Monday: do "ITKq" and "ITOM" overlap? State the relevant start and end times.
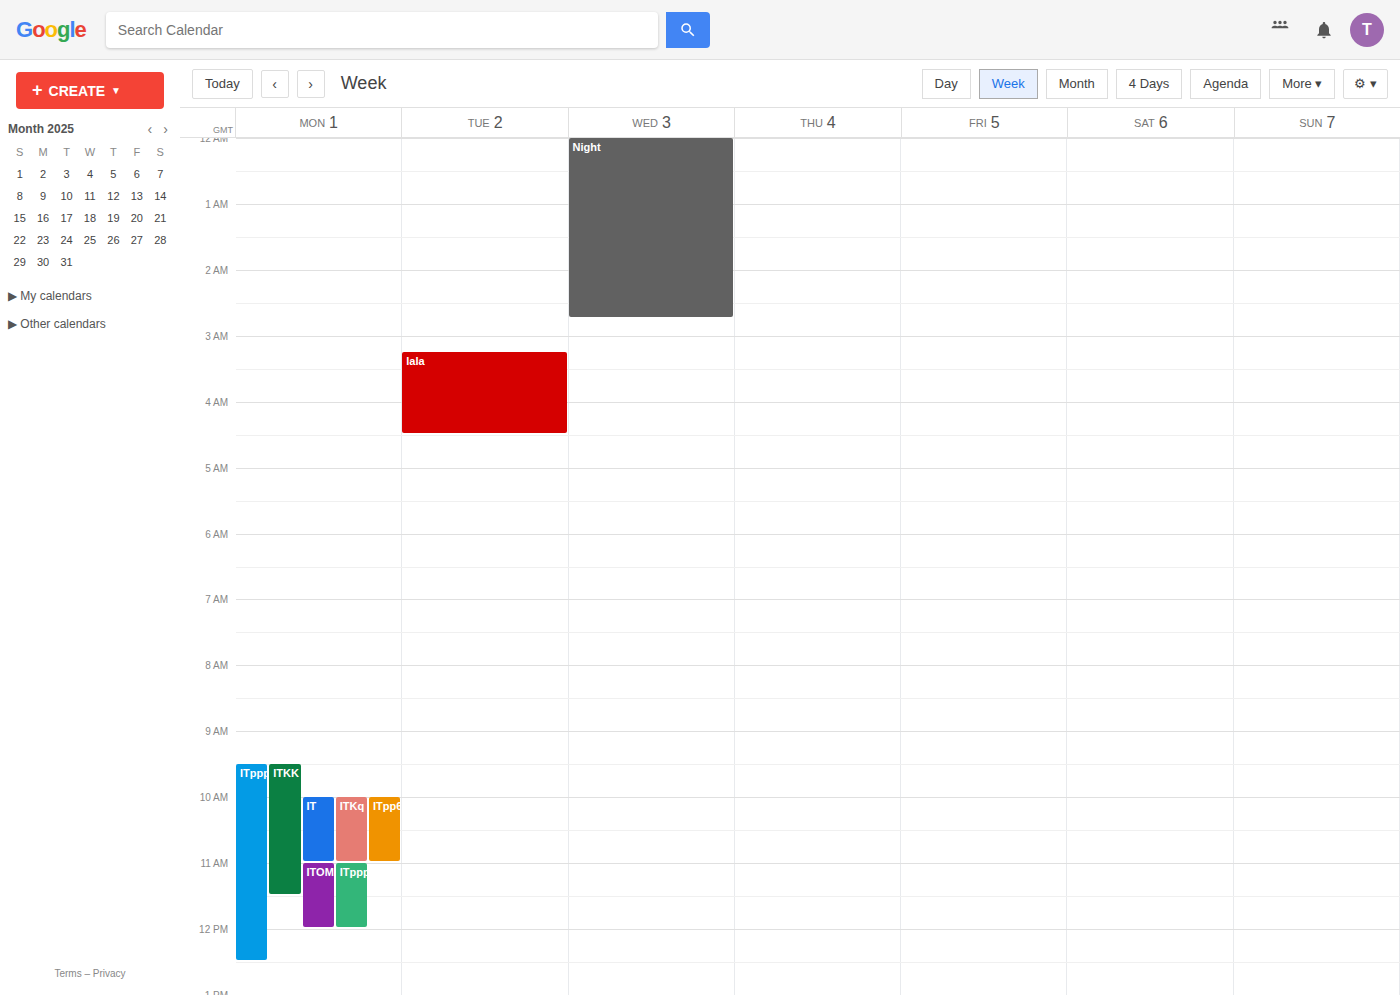
"ITKq" ends at 11:00 AM, exactly when "ITOM" starts -- they touch but do not overlap.